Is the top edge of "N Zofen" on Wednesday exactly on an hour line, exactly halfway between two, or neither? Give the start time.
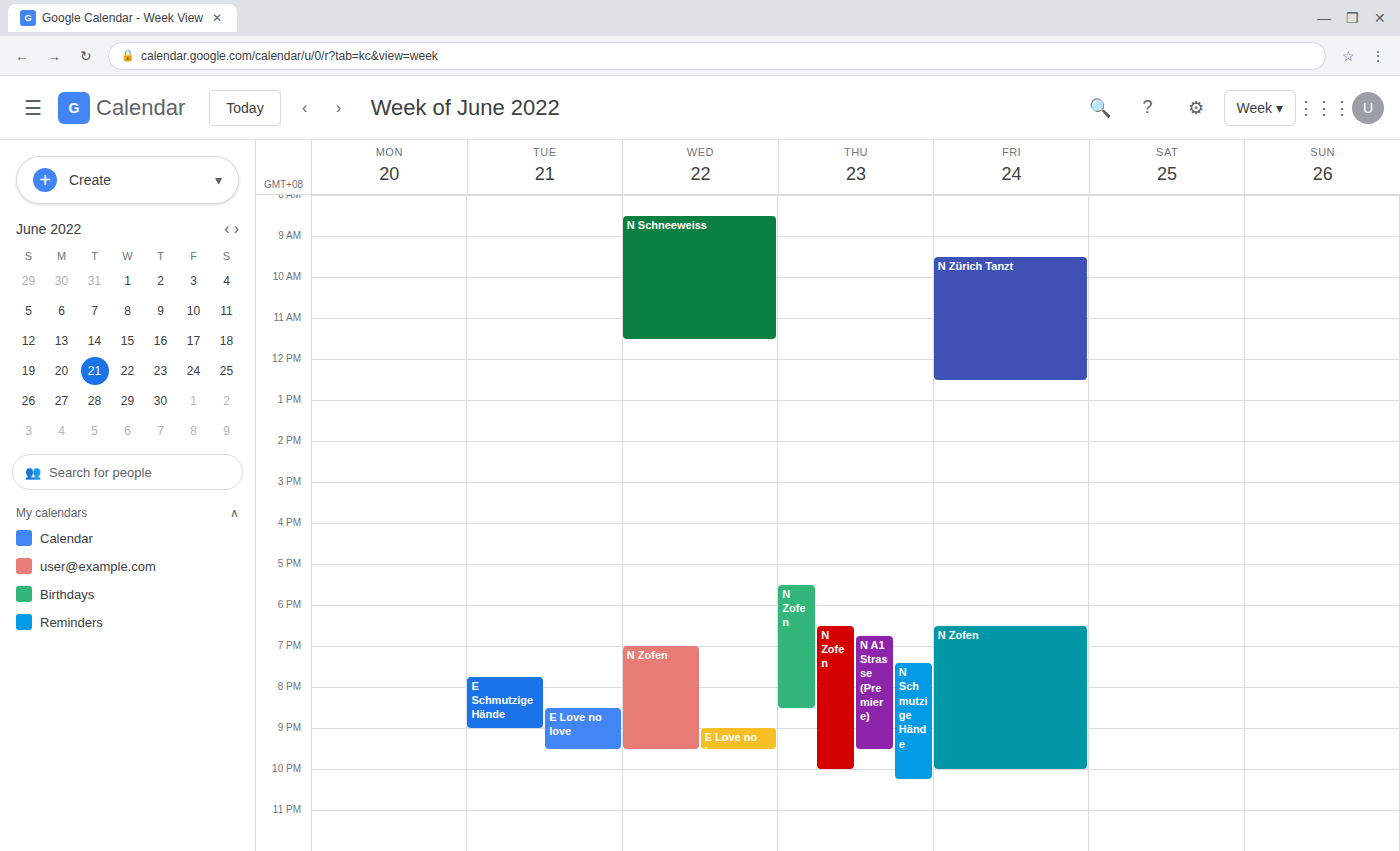
7:00 PM -- exactly on the 7 PM line.